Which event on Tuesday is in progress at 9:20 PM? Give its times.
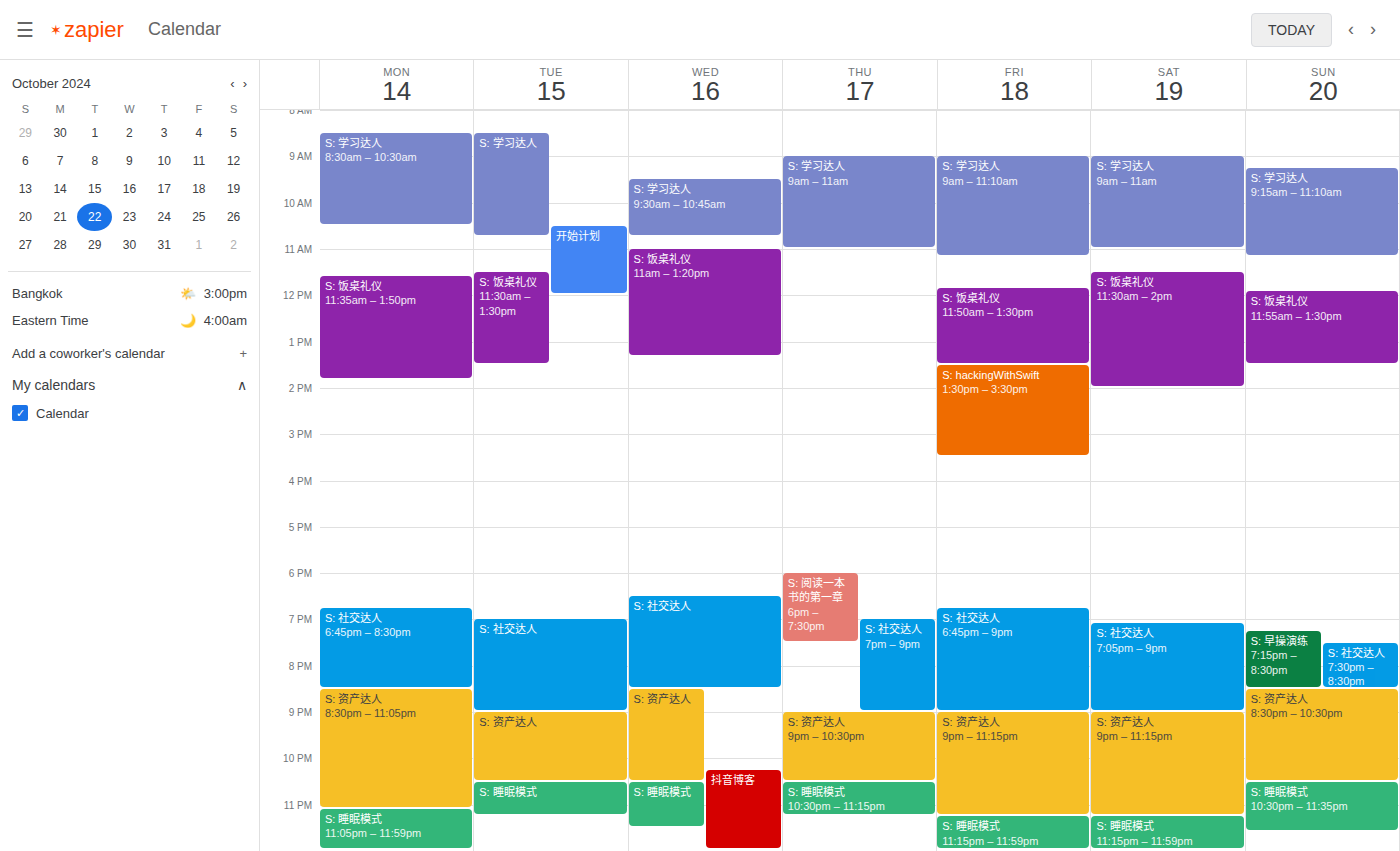
"S: 资产达人", 9:00 PM to 10:30 PM